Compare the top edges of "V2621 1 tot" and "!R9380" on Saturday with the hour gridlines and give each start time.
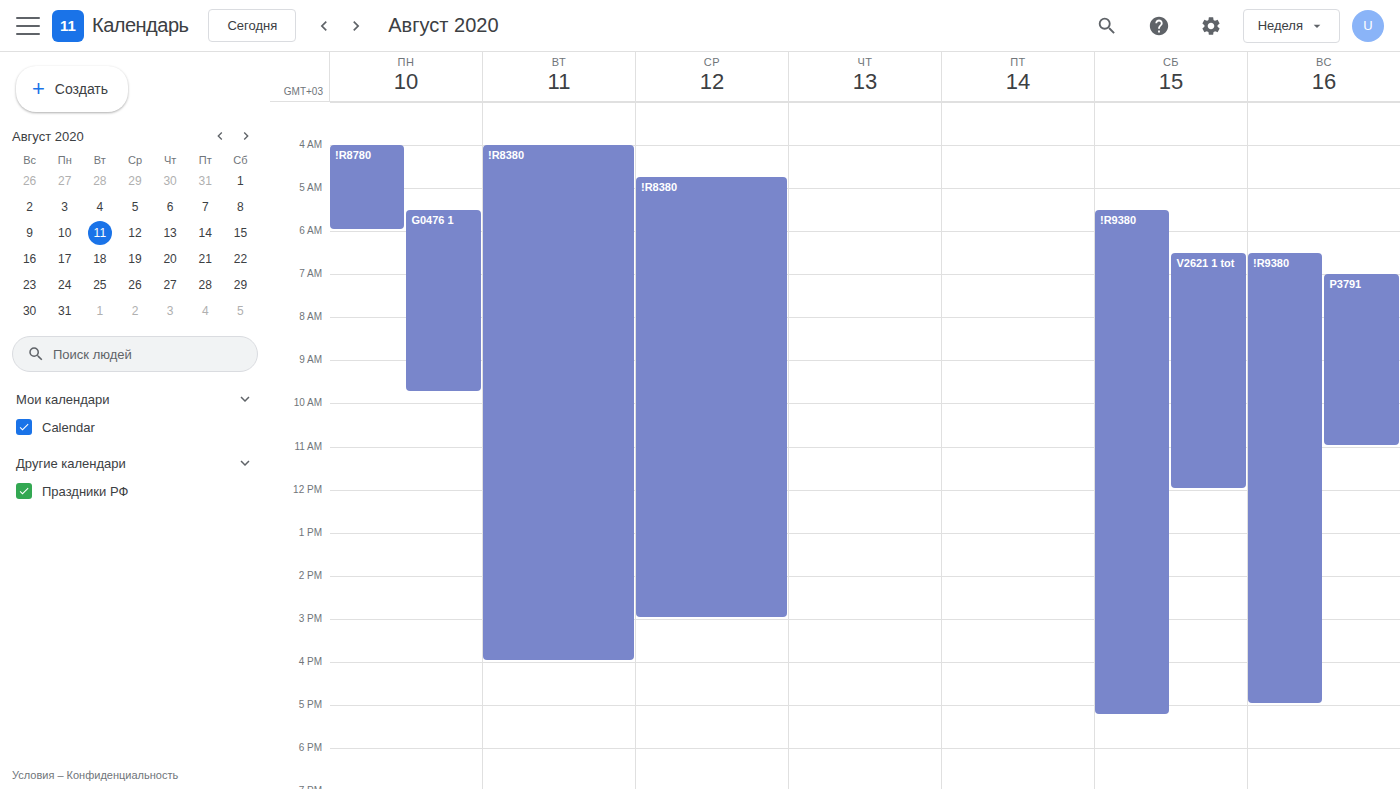
"V2621 1 tot": 06:30, halfway between the 06:00 and 07:00 lines. "!R9380": 05:30, halfway between the 05:00 and 06:00 lines.